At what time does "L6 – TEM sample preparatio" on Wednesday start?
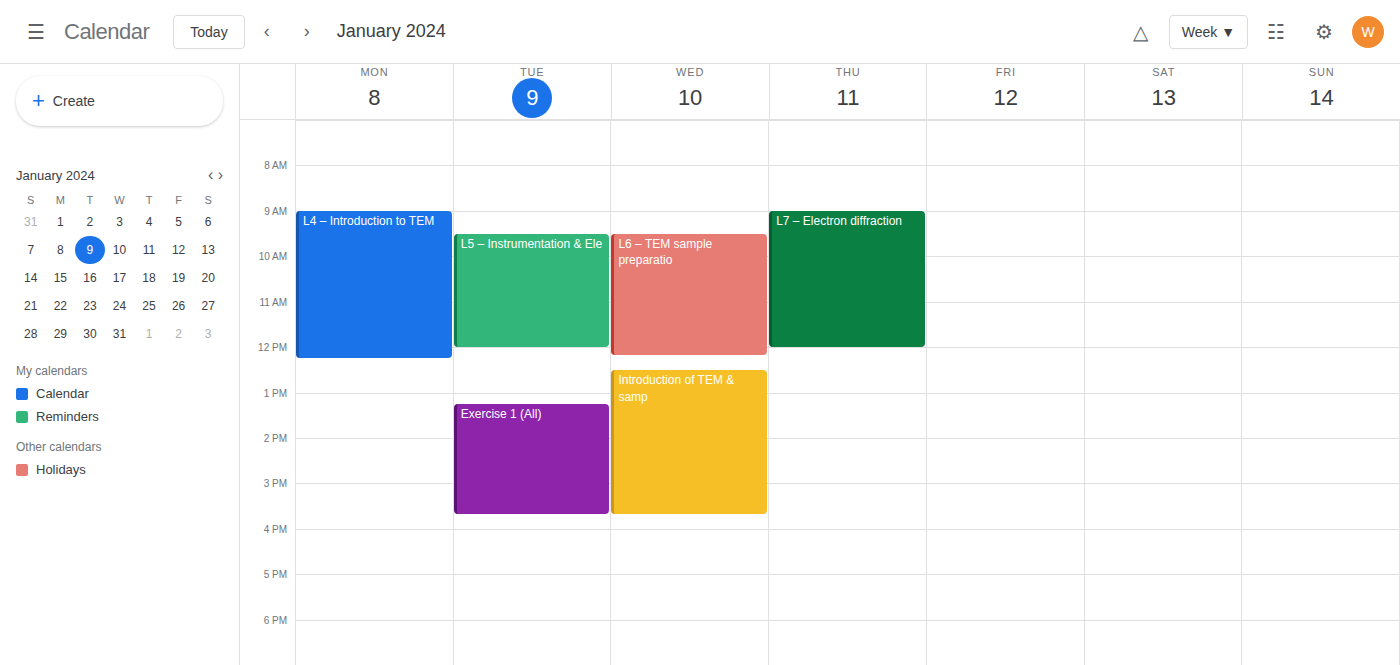
9:30 AM